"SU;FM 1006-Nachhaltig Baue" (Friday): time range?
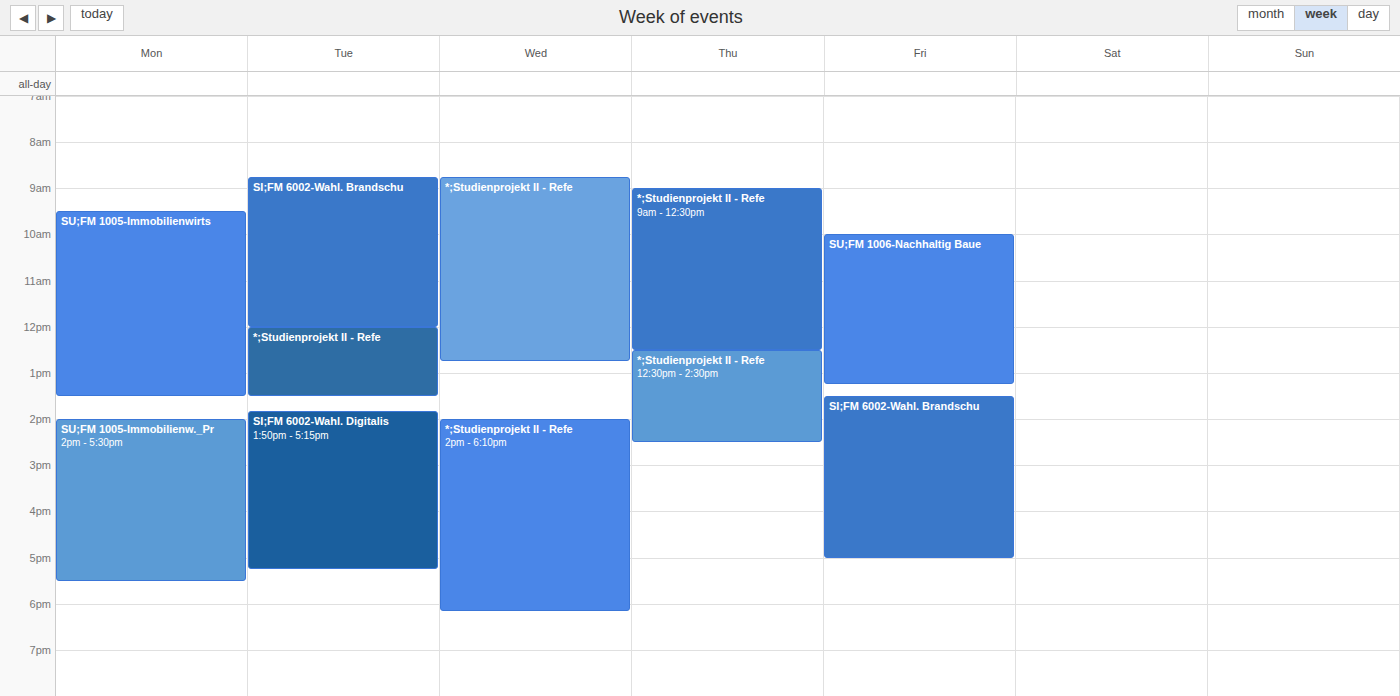
10:00 AM to 1:15 PM